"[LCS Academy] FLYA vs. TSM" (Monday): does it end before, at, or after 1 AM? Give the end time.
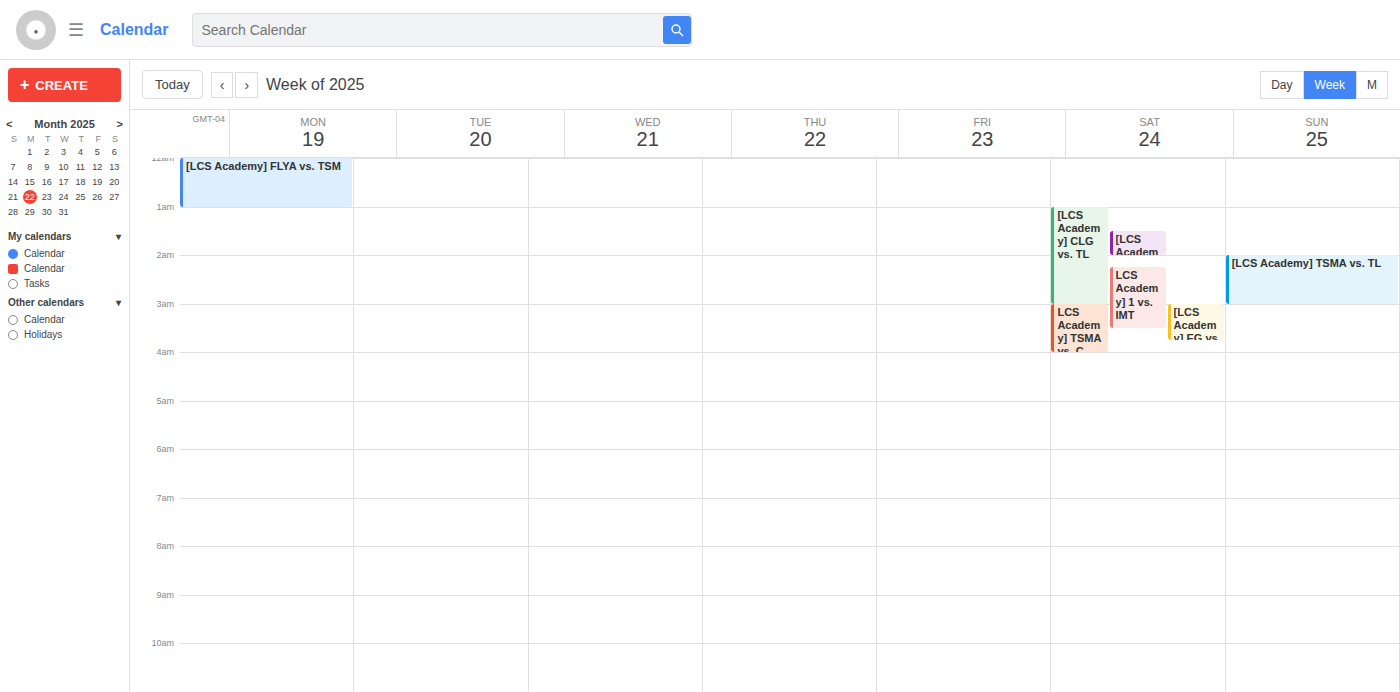
1:00 AM -- exactly at 1 AM, on the 1 AM line.